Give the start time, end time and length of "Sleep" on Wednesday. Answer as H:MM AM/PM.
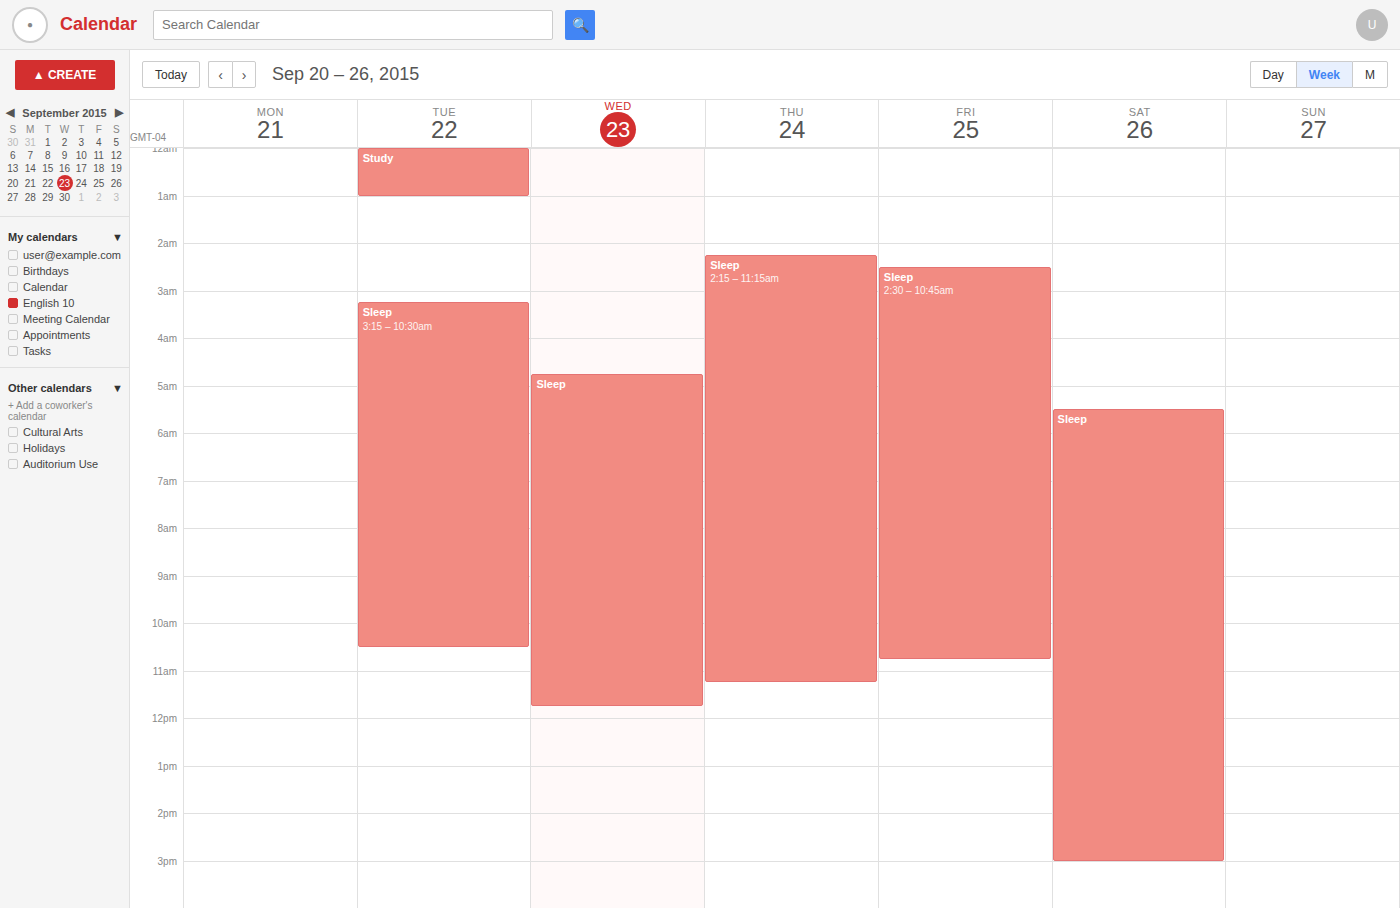
4:45 AM to 11:45 AM, 7 hours